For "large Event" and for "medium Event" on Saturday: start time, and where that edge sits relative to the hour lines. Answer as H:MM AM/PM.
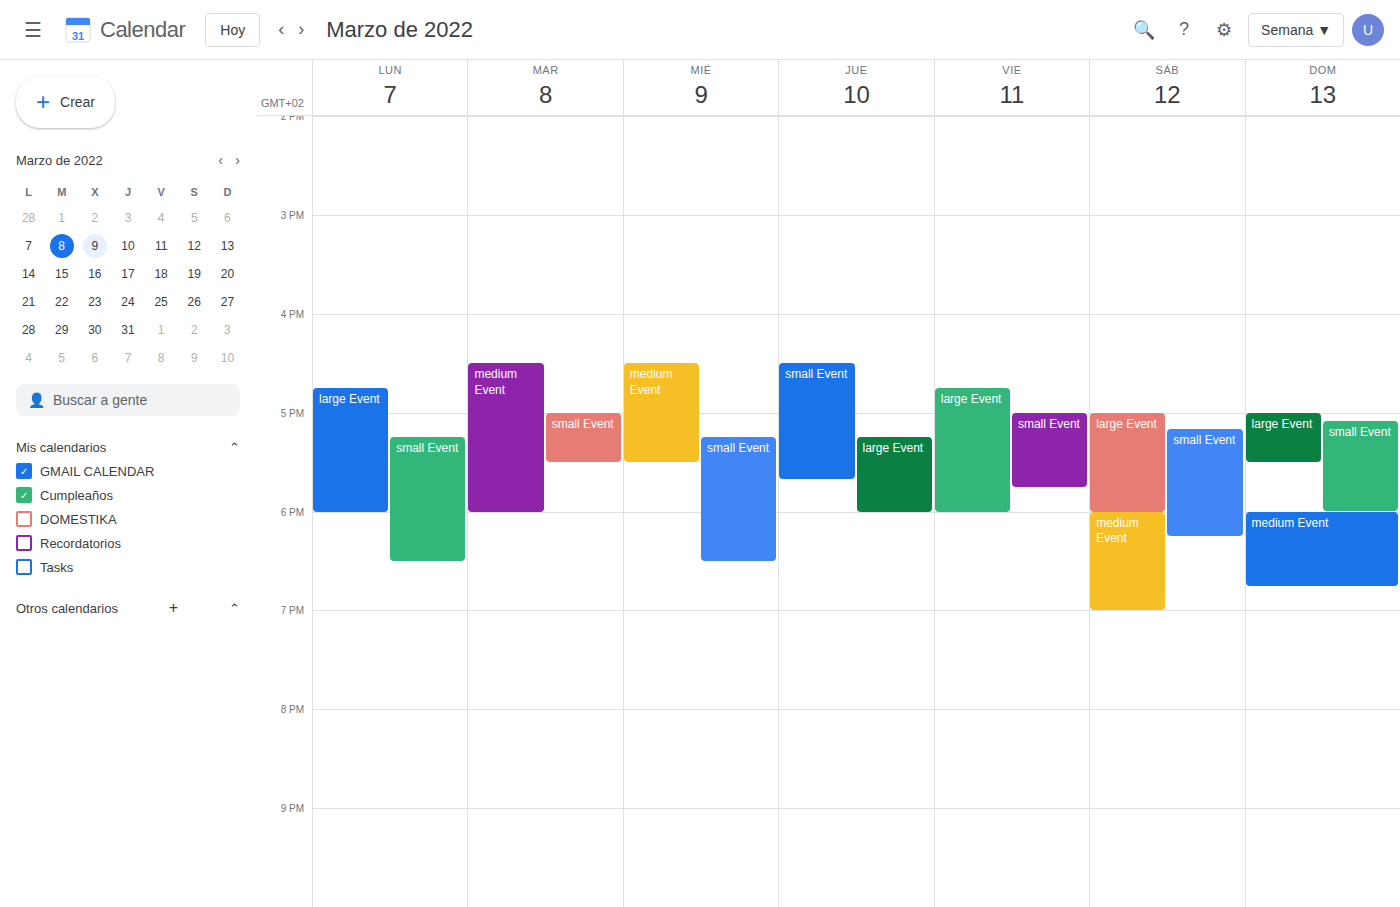
"large Event": 5:00 PM, exactly on the 5 PM line. "medium Event": 6:00 PM, exactly on the 6 PM line.